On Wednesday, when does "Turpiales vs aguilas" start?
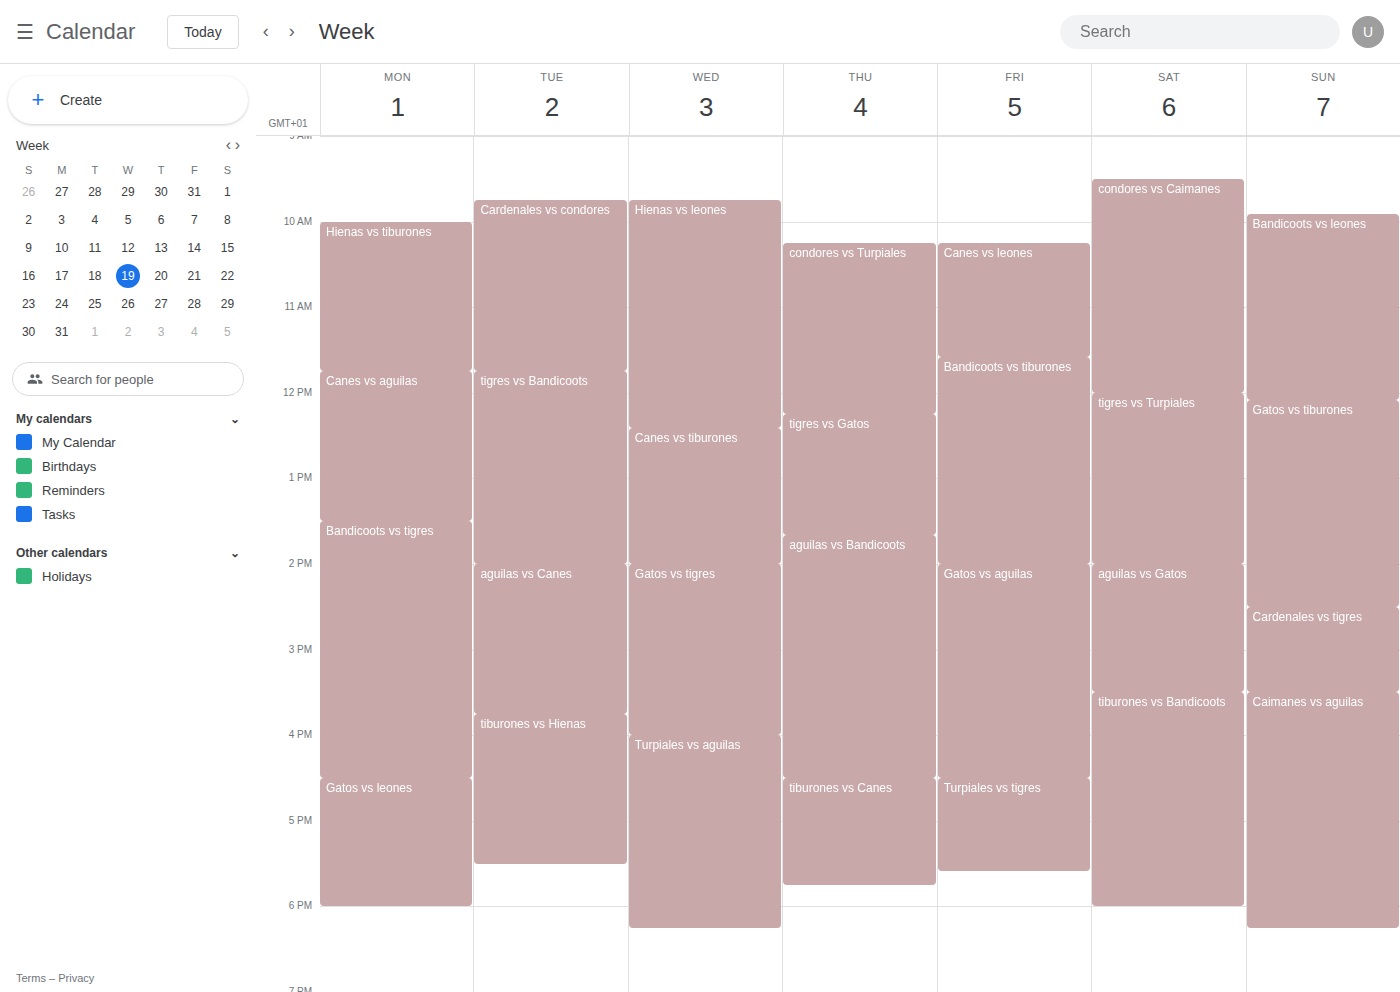
16:00